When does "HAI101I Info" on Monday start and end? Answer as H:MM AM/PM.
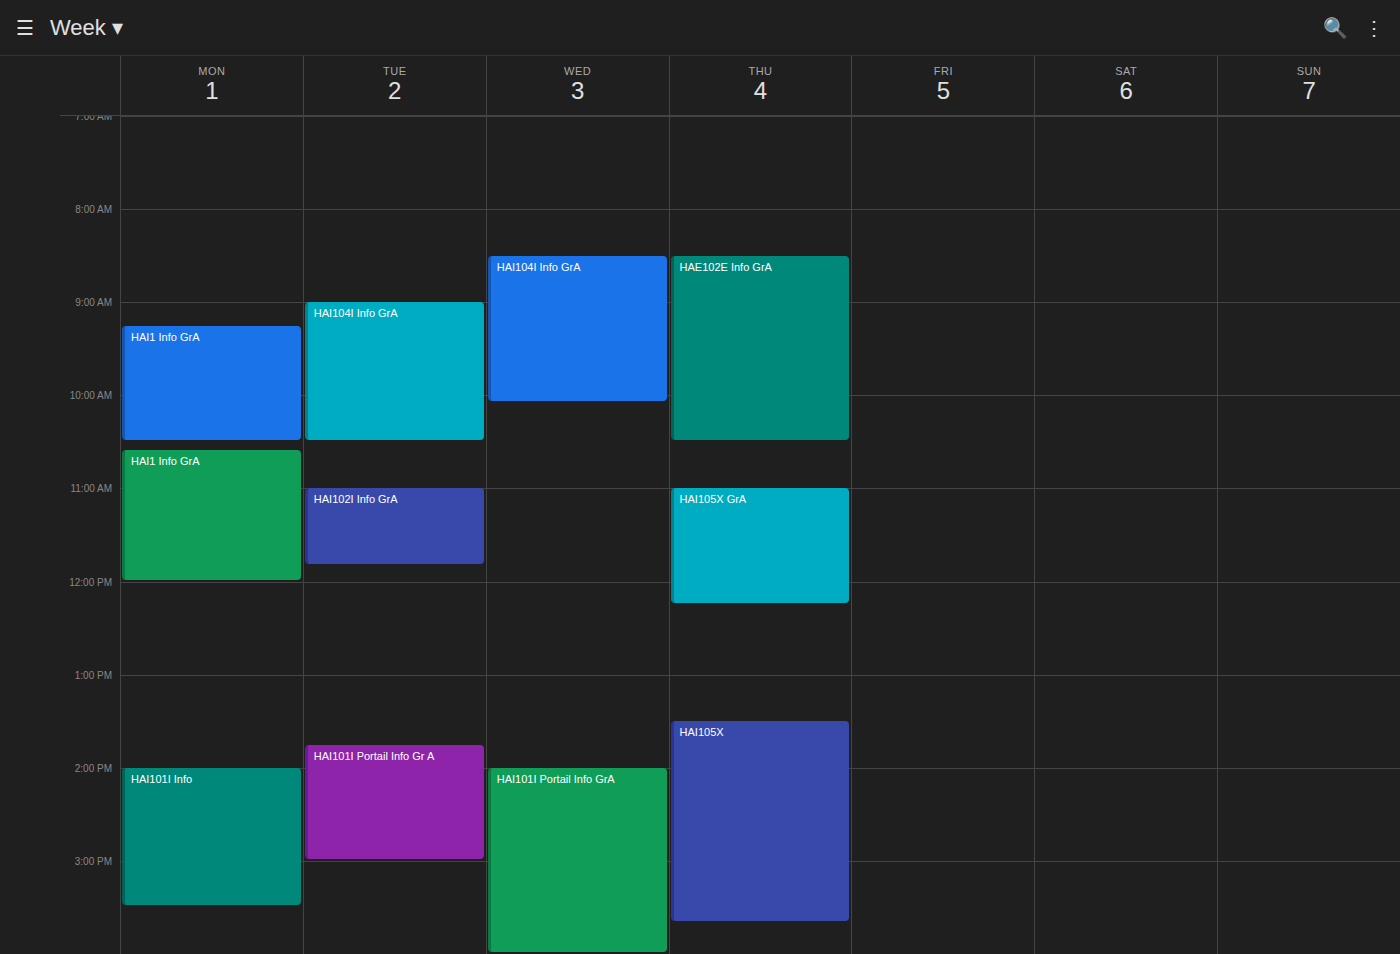
2:00 PM to 3:30 PM